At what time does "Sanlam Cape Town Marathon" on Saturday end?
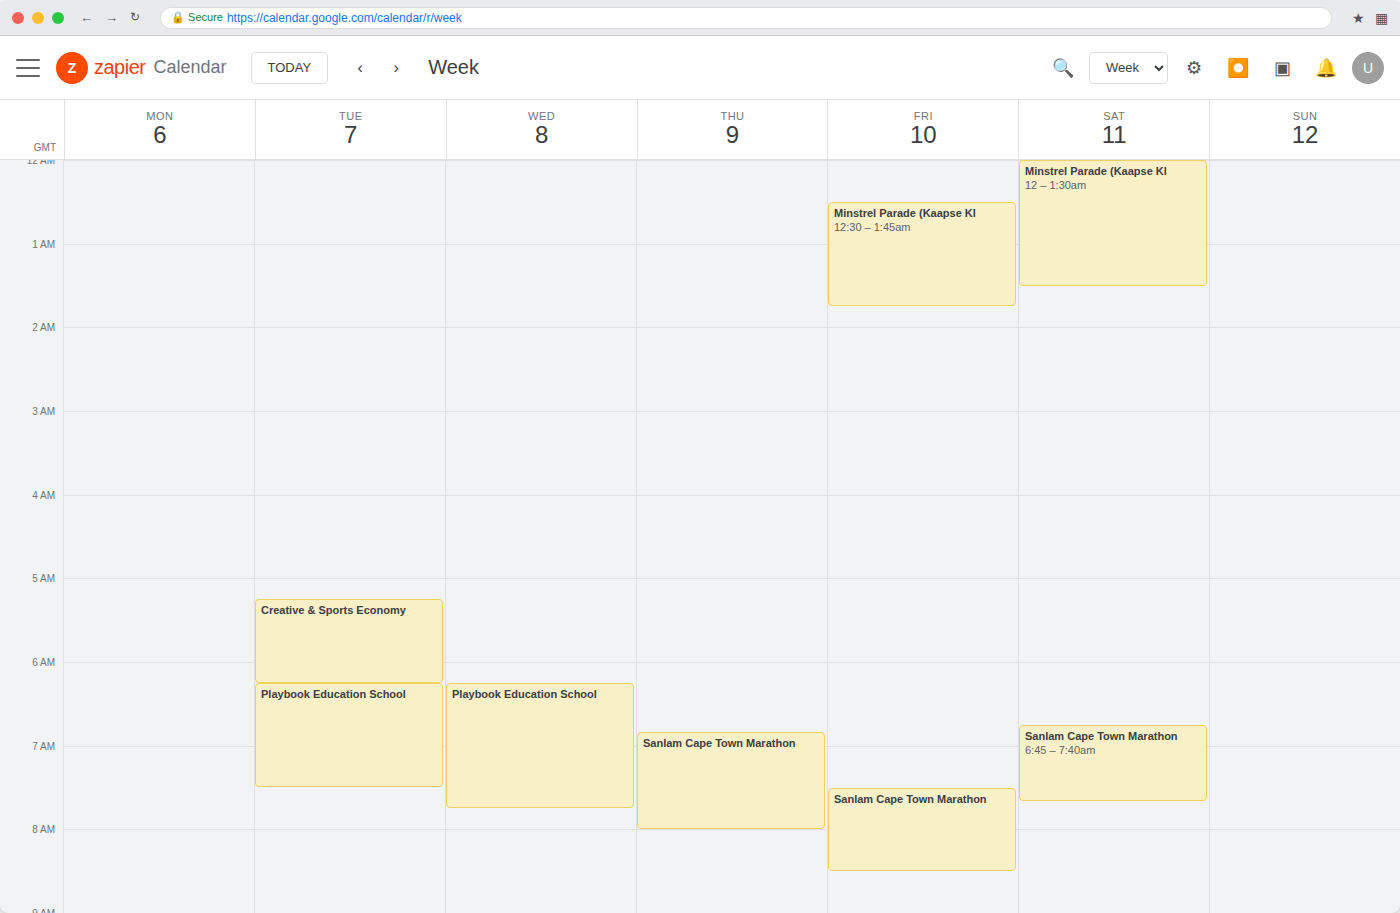
7:40 AM